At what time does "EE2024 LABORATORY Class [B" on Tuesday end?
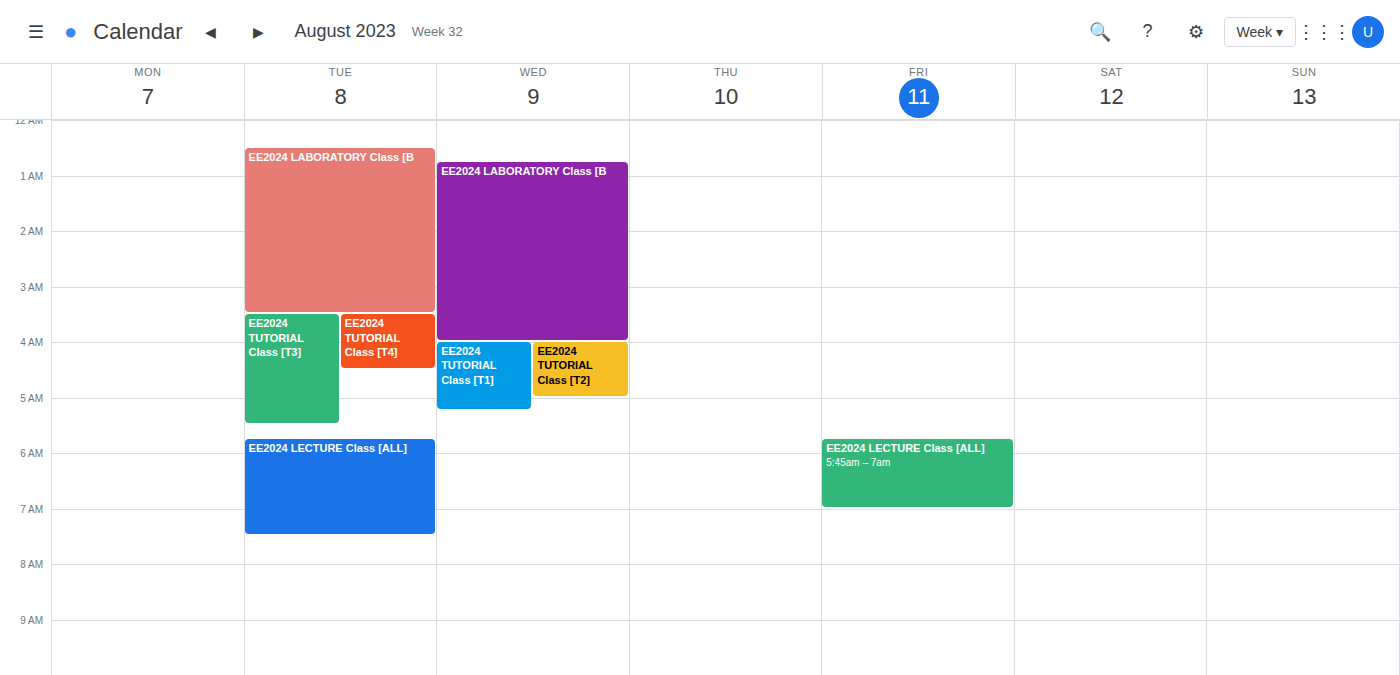
3:30 AM